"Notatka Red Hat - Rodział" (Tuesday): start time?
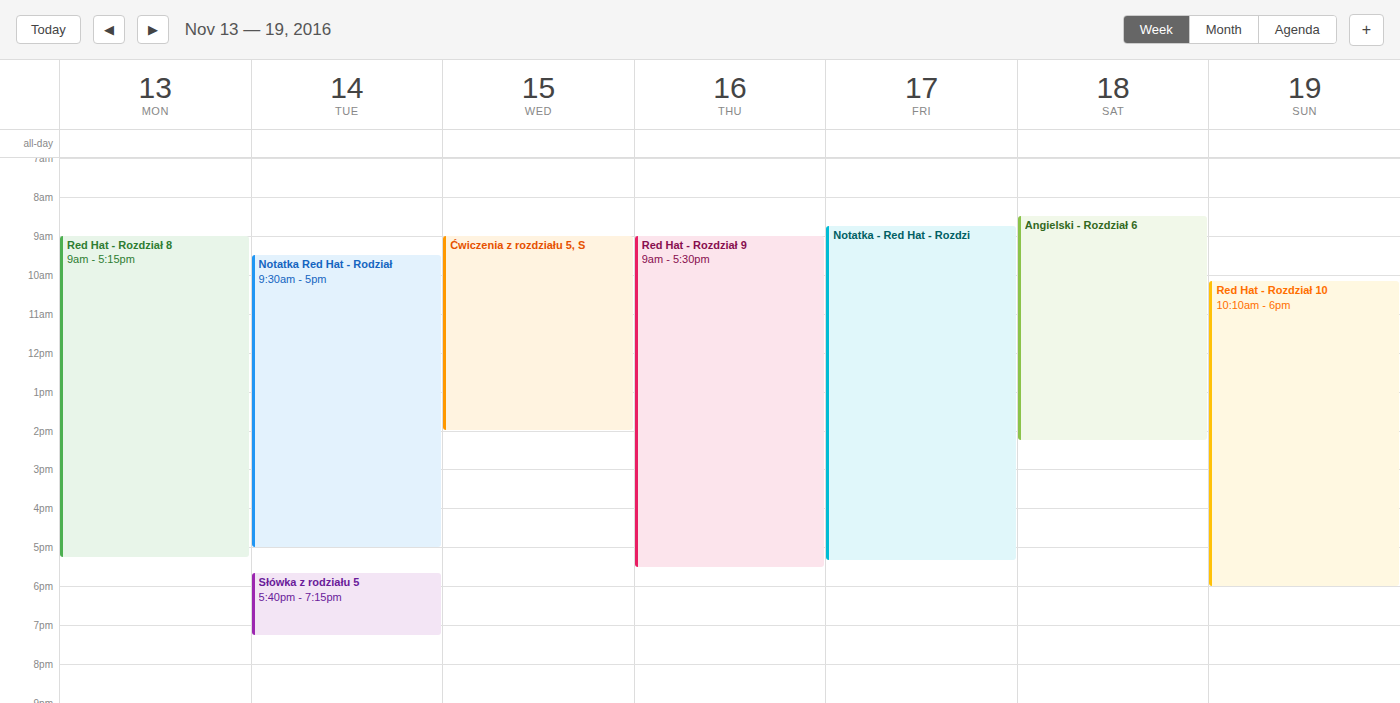
9:30 AM